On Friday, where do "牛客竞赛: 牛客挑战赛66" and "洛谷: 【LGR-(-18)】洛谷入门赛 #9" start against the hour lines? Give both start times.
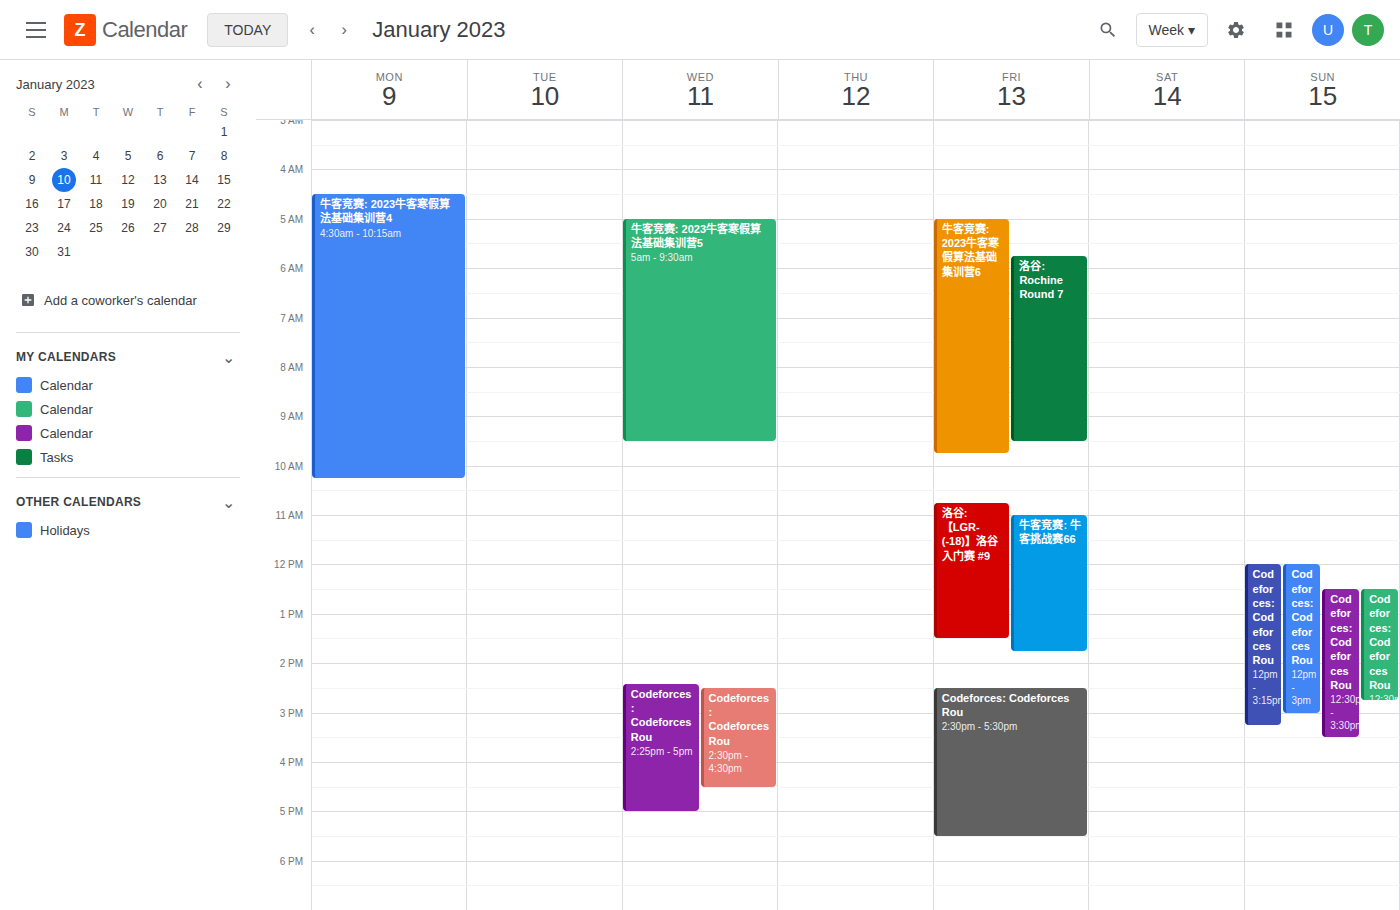
"牛客竞赛: 牛客挑战赛66": 11:00 AM, exactly on the 11 AM line. "洛谷: 【LGR-(-18)】洛谷入门赛 #9": 10:45 AM, neither: three quarters of the way from the 10 AM line to the 11 AM line.